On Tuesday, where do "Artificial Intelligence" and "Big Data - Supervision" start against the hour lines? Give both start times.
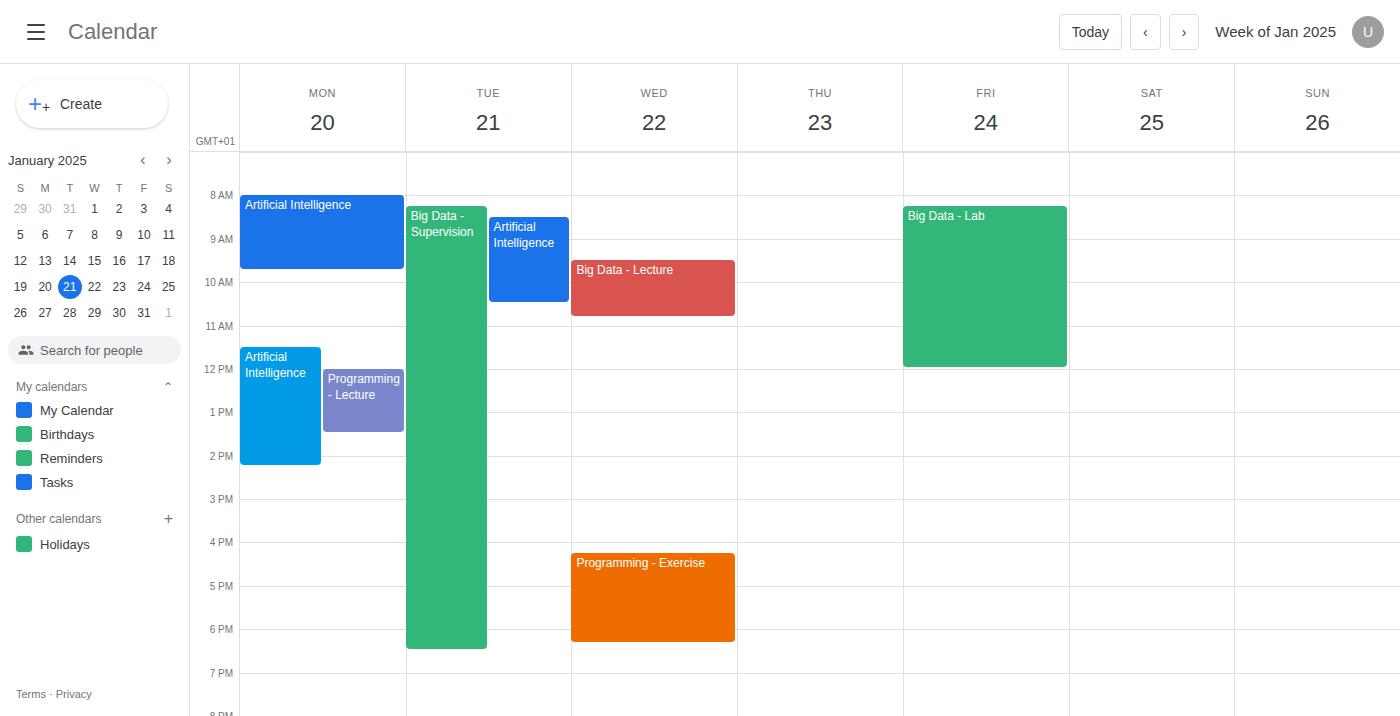
"Artificial Intelligence": 8:30 AM, halfway between the 8 AM and 9 AM lines. "Big Data - Supervision": 8:15 AM, neither: a quarter of the way from the 8 AM line to the 9 AM line.